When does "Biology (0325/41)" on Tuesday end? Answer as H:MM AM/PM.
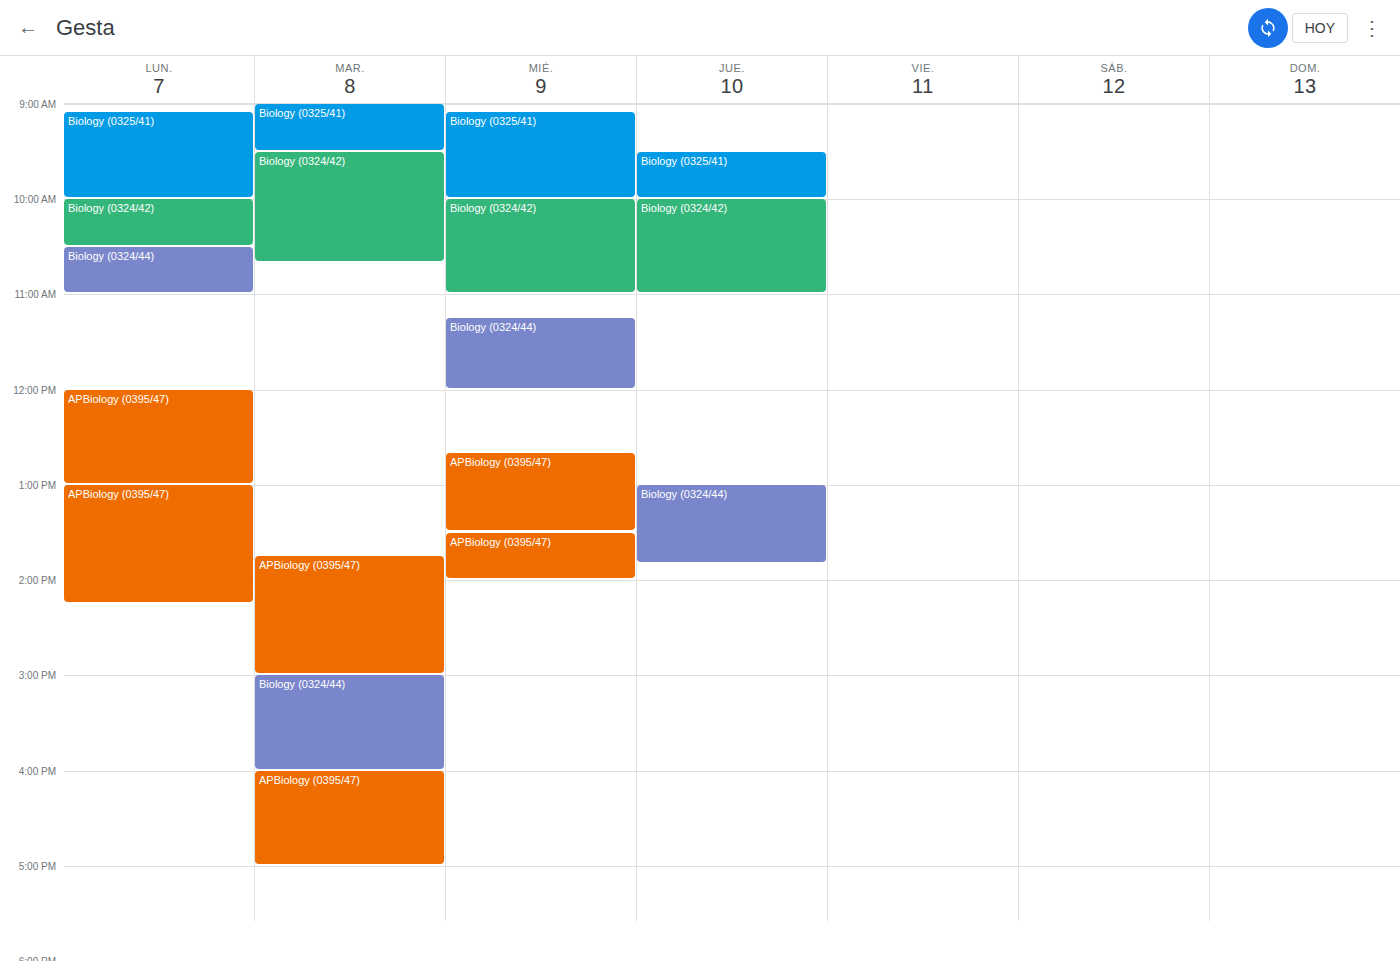
9:30 AM